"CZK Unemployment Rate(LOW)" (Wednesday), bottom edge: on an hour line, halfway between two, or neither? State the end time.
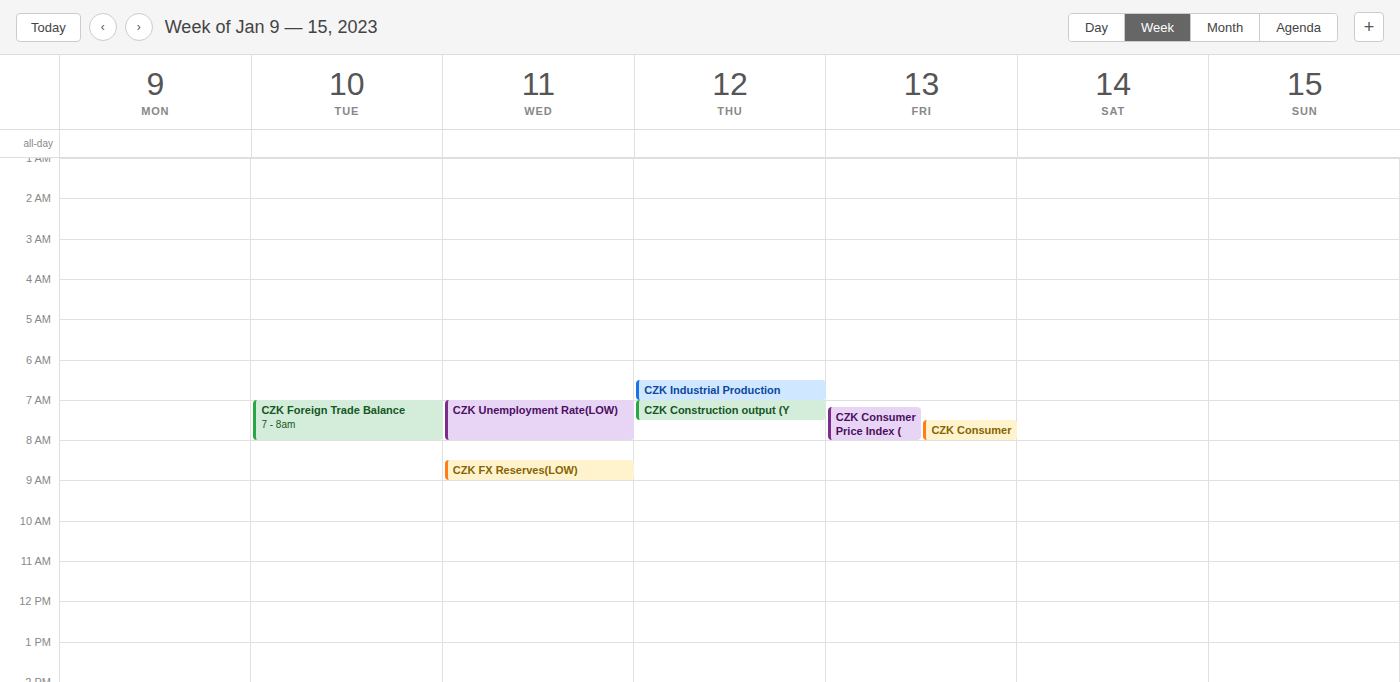
8:00 AM -- exactly on the 8 AM line.